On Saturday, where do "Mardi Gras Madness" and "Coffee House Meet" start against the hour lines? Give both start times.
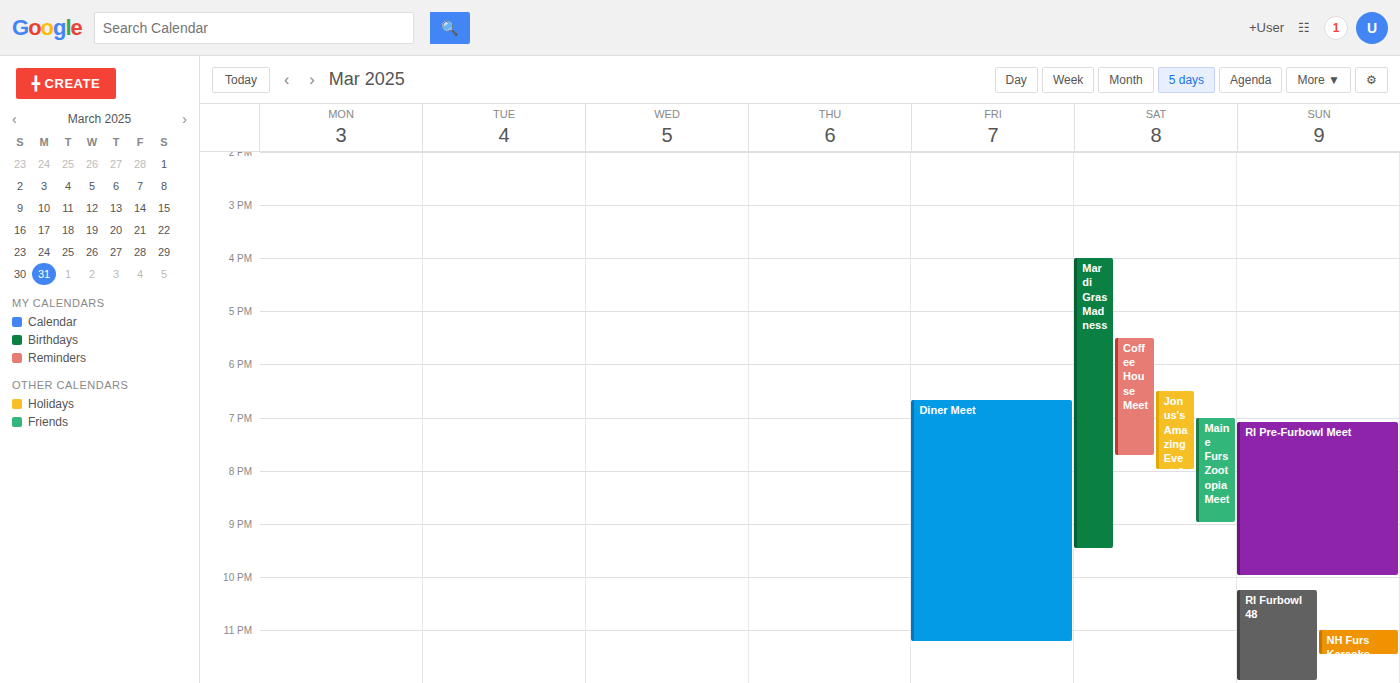
"Mardi Gras Madness": 16:00, exactly on the 16:00 line. "Coffee House Meet": 17:30, halfway between the 17:00 and 18:00 lines.